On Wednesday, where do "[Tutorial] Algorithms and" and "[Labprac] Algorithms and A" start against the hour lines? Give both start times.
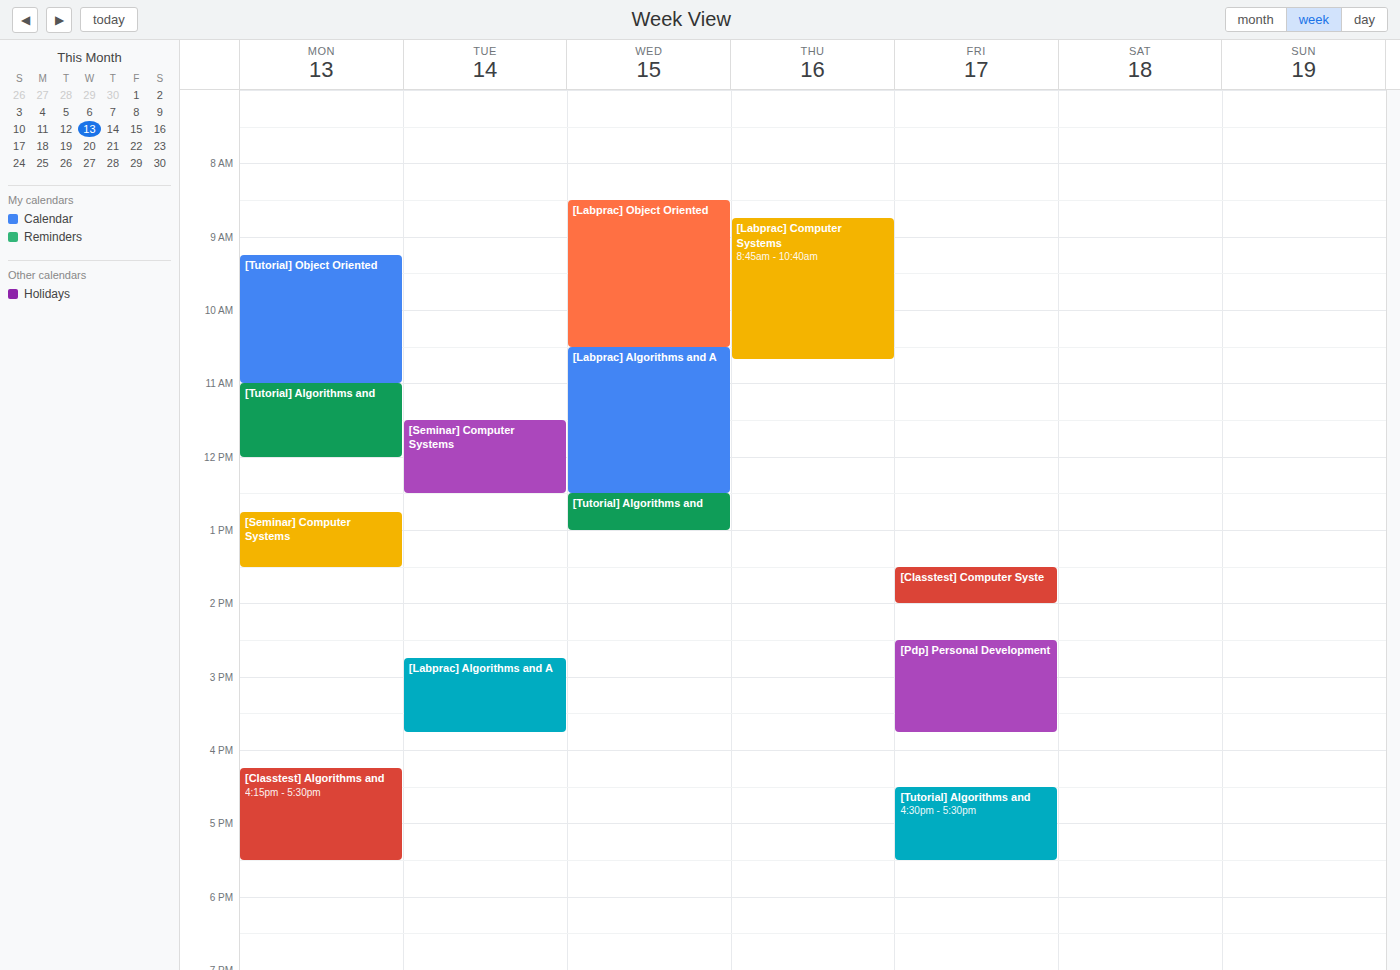
"[Tutorial] Algorithms and": 12:30 PM, halfway between the 12 PM and 1 PM lines. "[Labprac] Algorithms and A": 10:30 AM, halfway between the 10 AM and 11 AM lines.